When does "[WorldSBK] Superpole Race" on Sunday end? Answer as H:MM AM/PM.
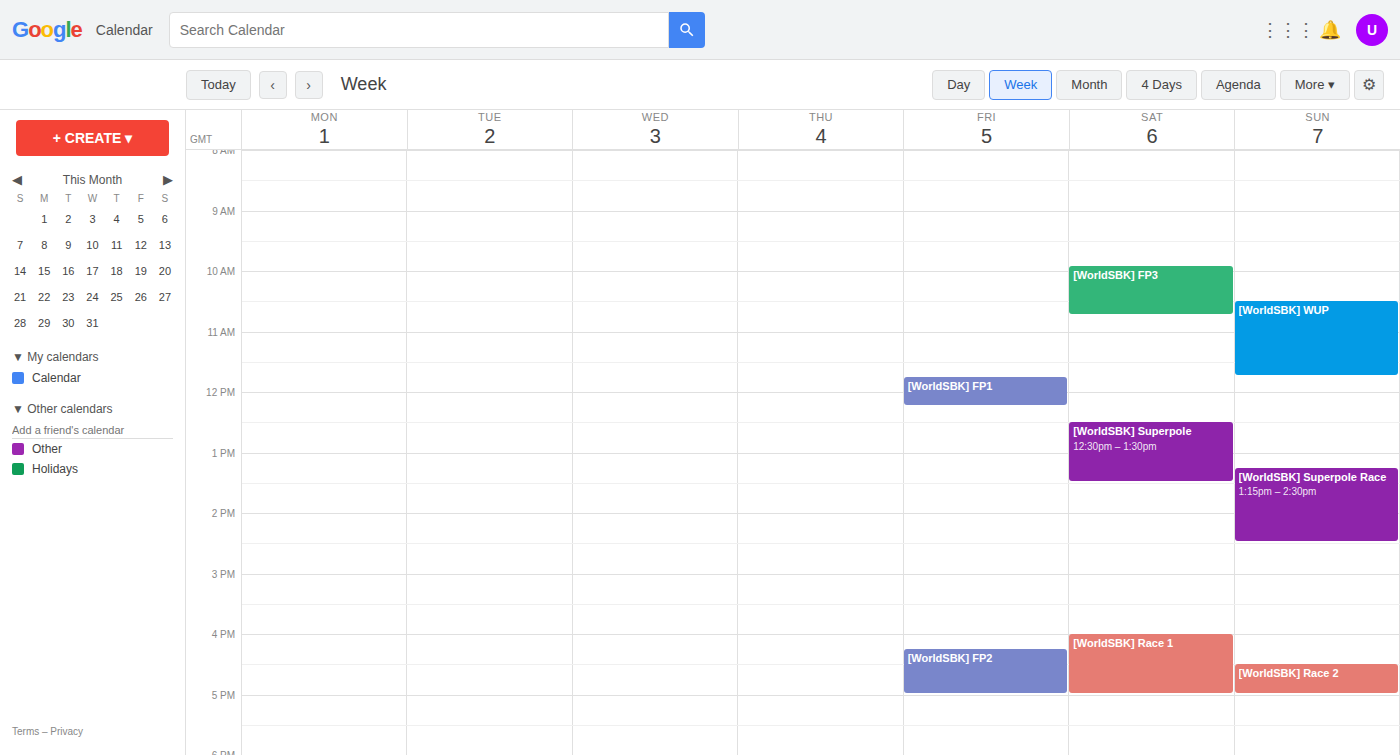
2:30 PM